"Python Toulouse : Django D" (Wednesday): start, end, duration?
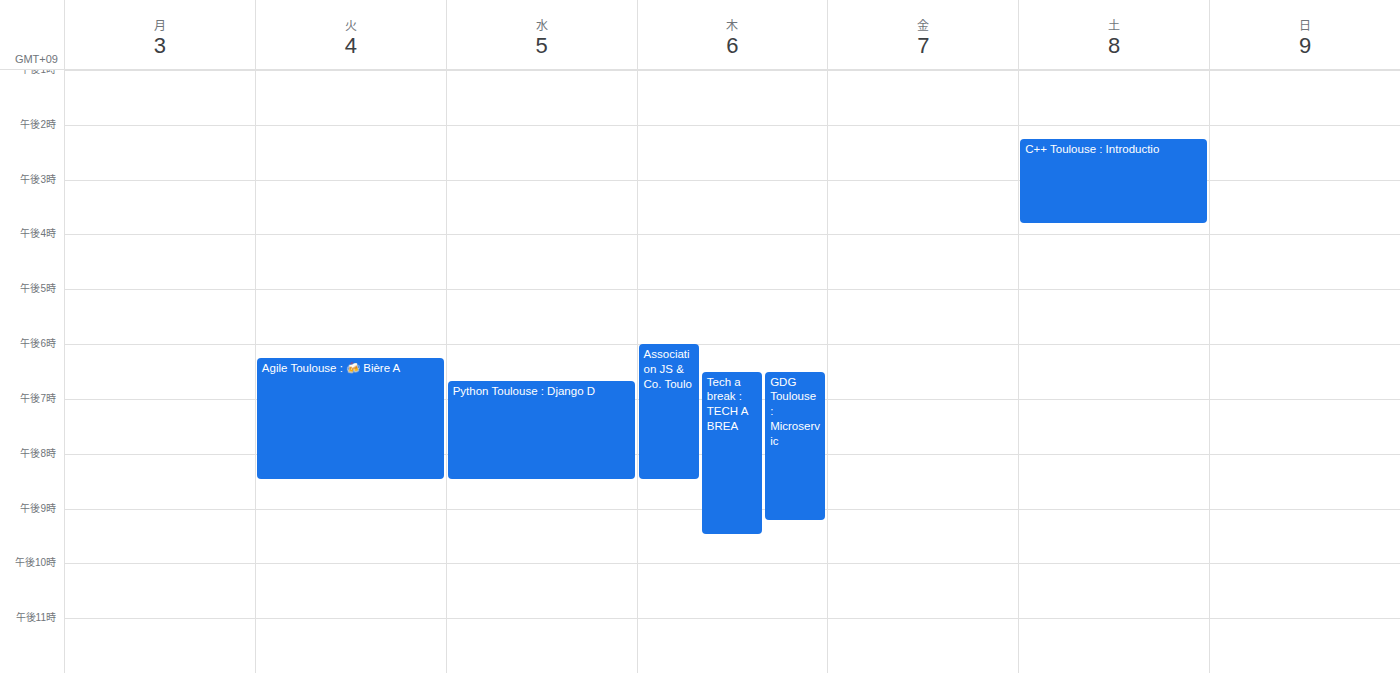
6:40 PM to 8:30 PM, 1 hour 50 minutes